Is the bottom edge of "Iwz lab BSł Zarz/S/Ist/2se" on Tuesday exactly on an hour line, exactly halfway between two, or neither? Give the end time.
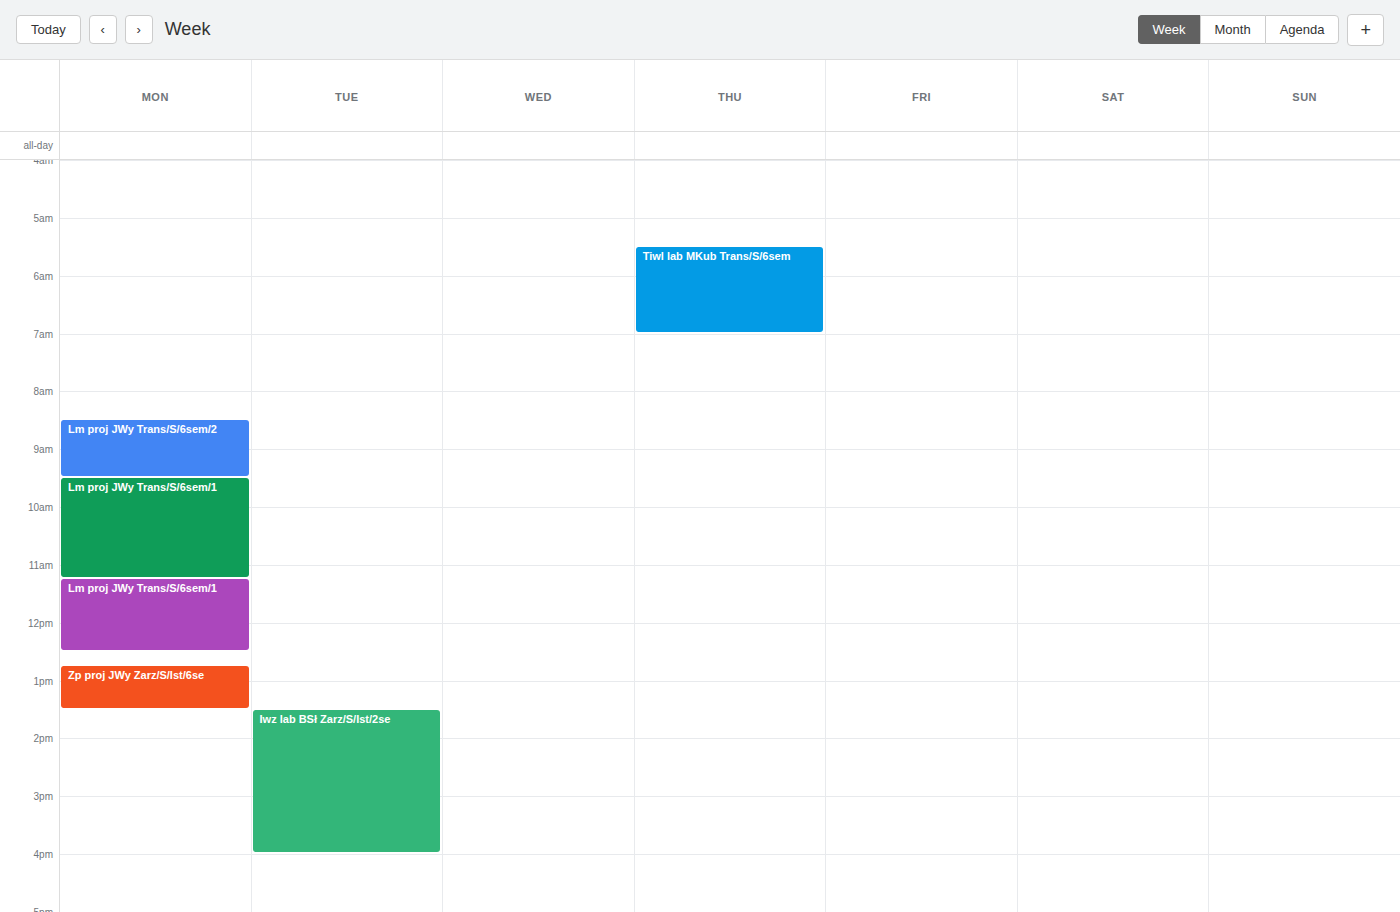
4:00 PM -- exactly on the 4 PM line.